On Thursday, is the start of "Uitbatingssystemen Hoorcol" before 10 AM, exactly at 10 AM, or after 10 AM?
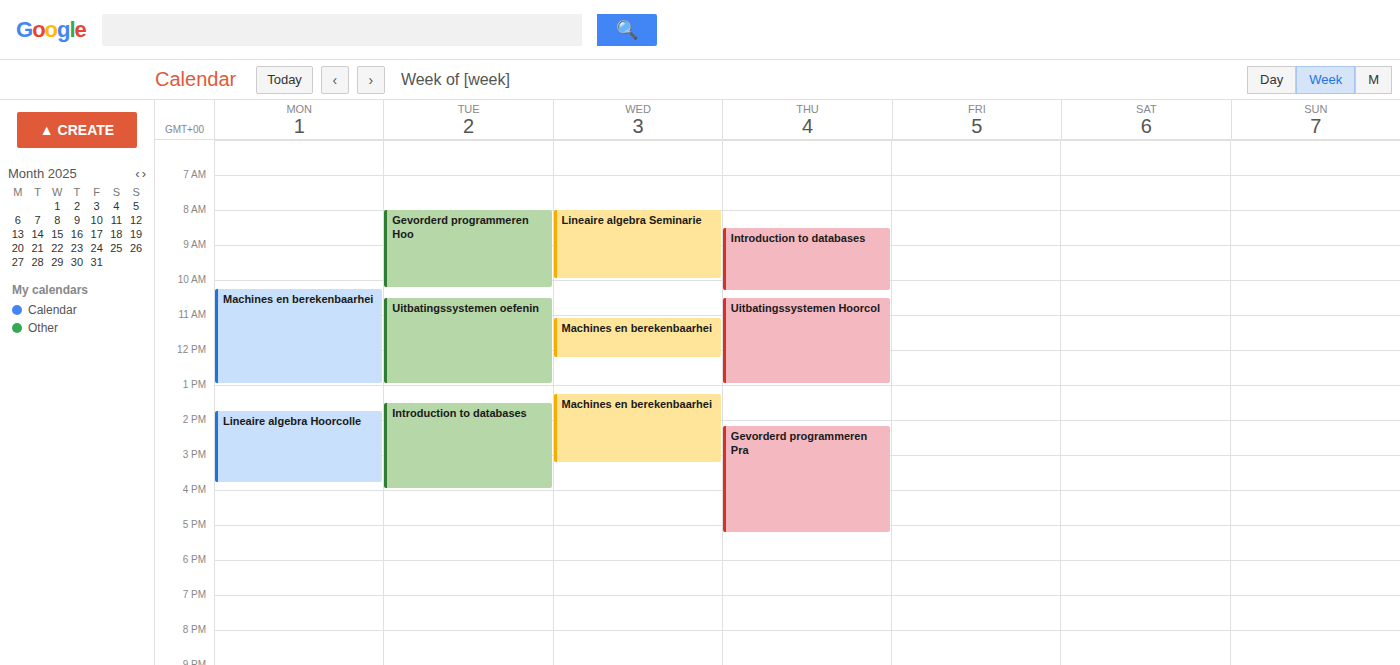
10:30 AM -- after 10 AM, 30 minutes below the 10 AM line.